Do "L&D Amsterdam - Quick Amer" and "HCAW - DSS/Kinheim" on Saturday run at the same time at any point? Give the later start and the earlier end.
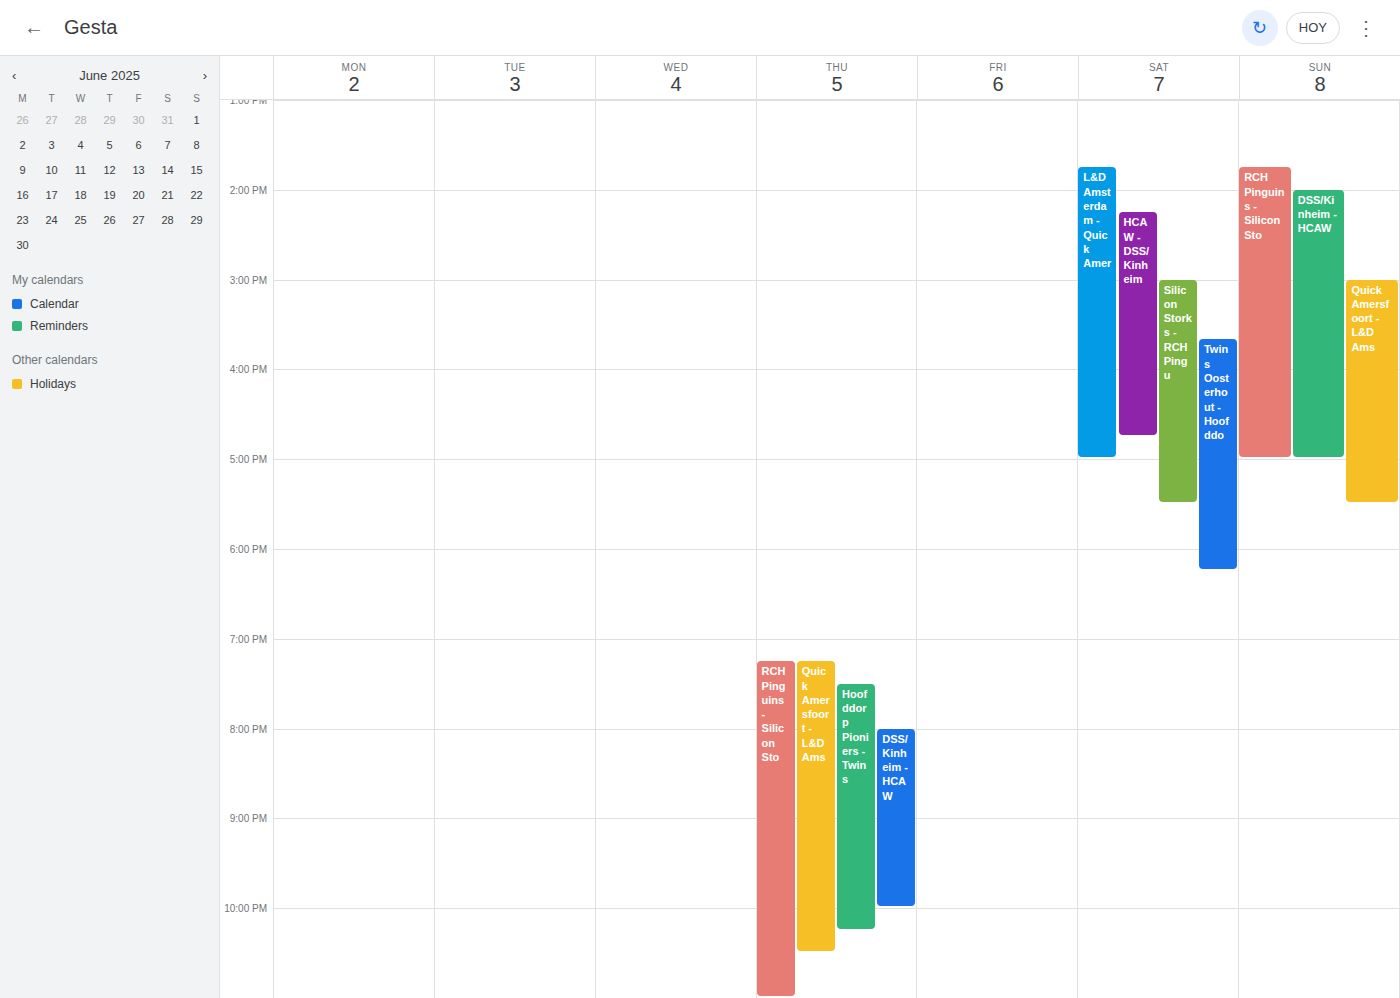
"HCAW - DSS/Kinheim" runs 2:15 PM to 4:45 PM, inside "L&D Amsterdam - Quick Amer" -- they overlap.